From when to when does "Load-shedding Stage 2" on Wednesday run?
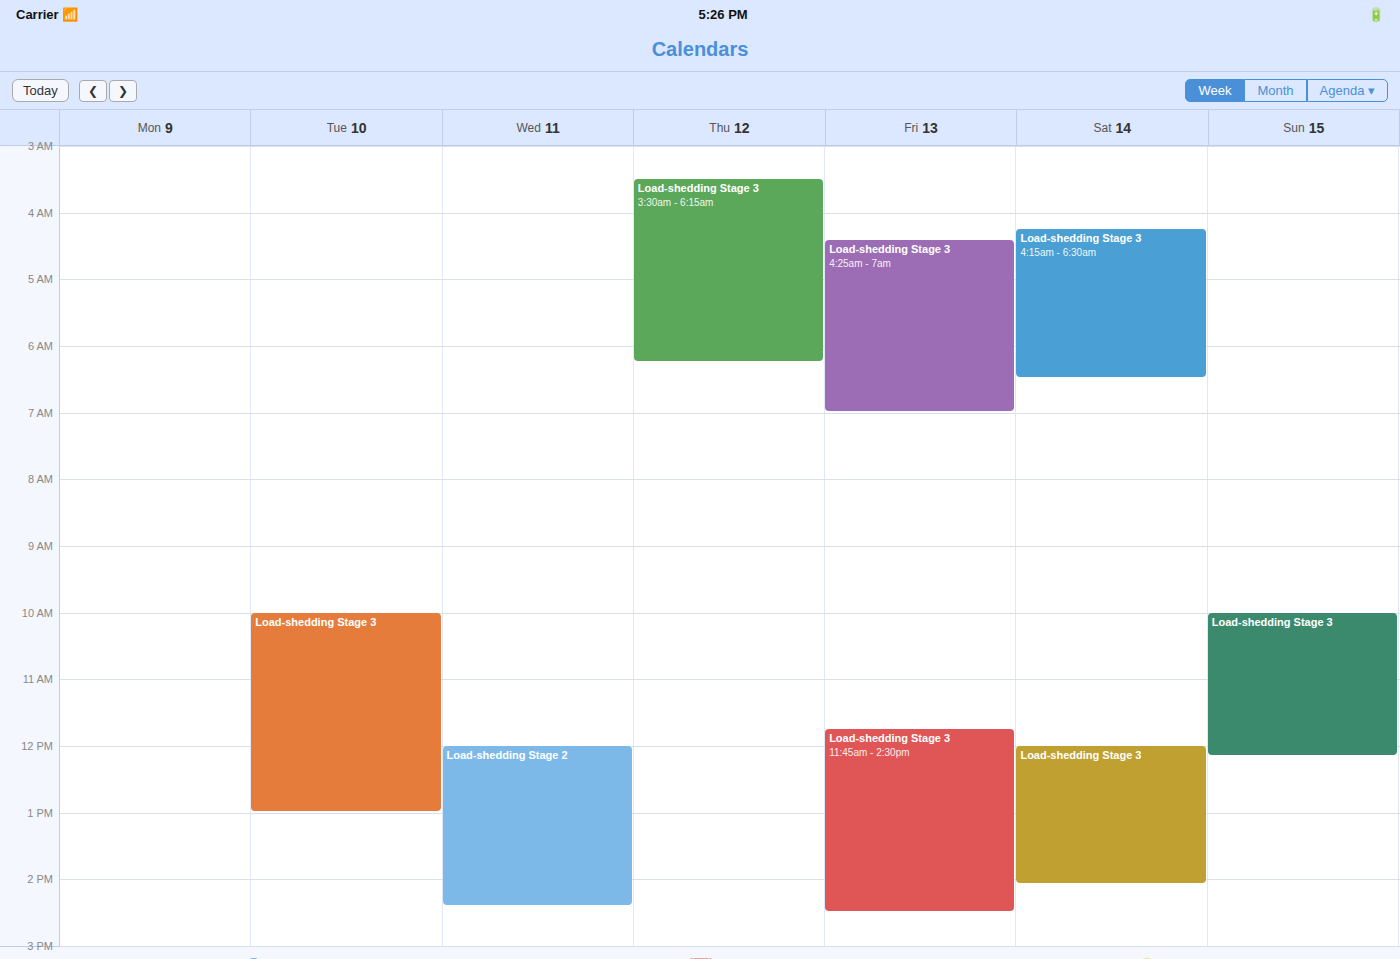
12:00 PM to 2:25 PM